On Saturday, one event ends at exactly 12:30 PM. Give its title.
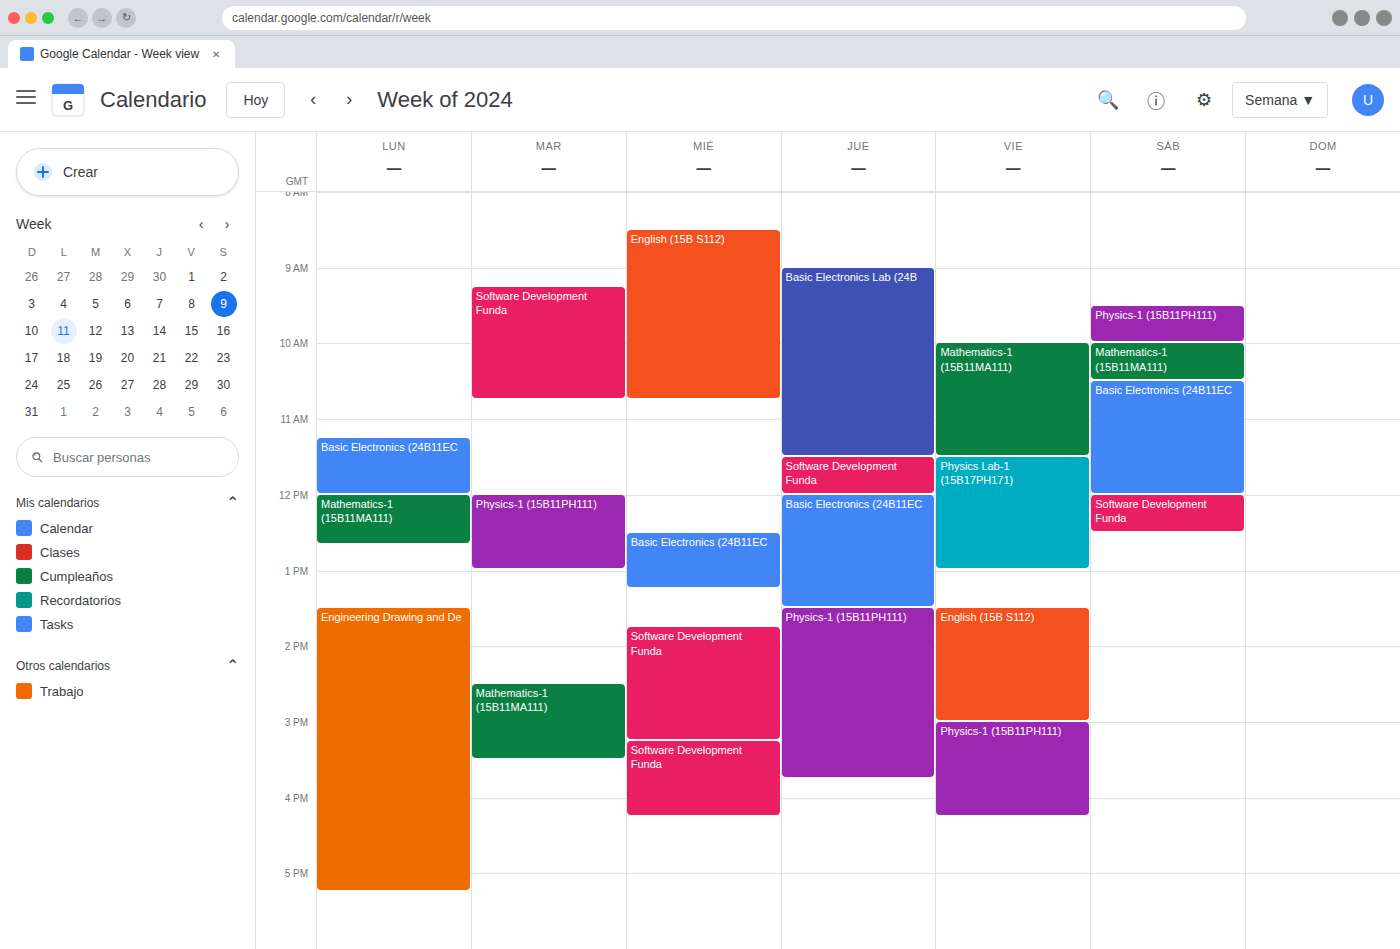
"Software Development Funda"